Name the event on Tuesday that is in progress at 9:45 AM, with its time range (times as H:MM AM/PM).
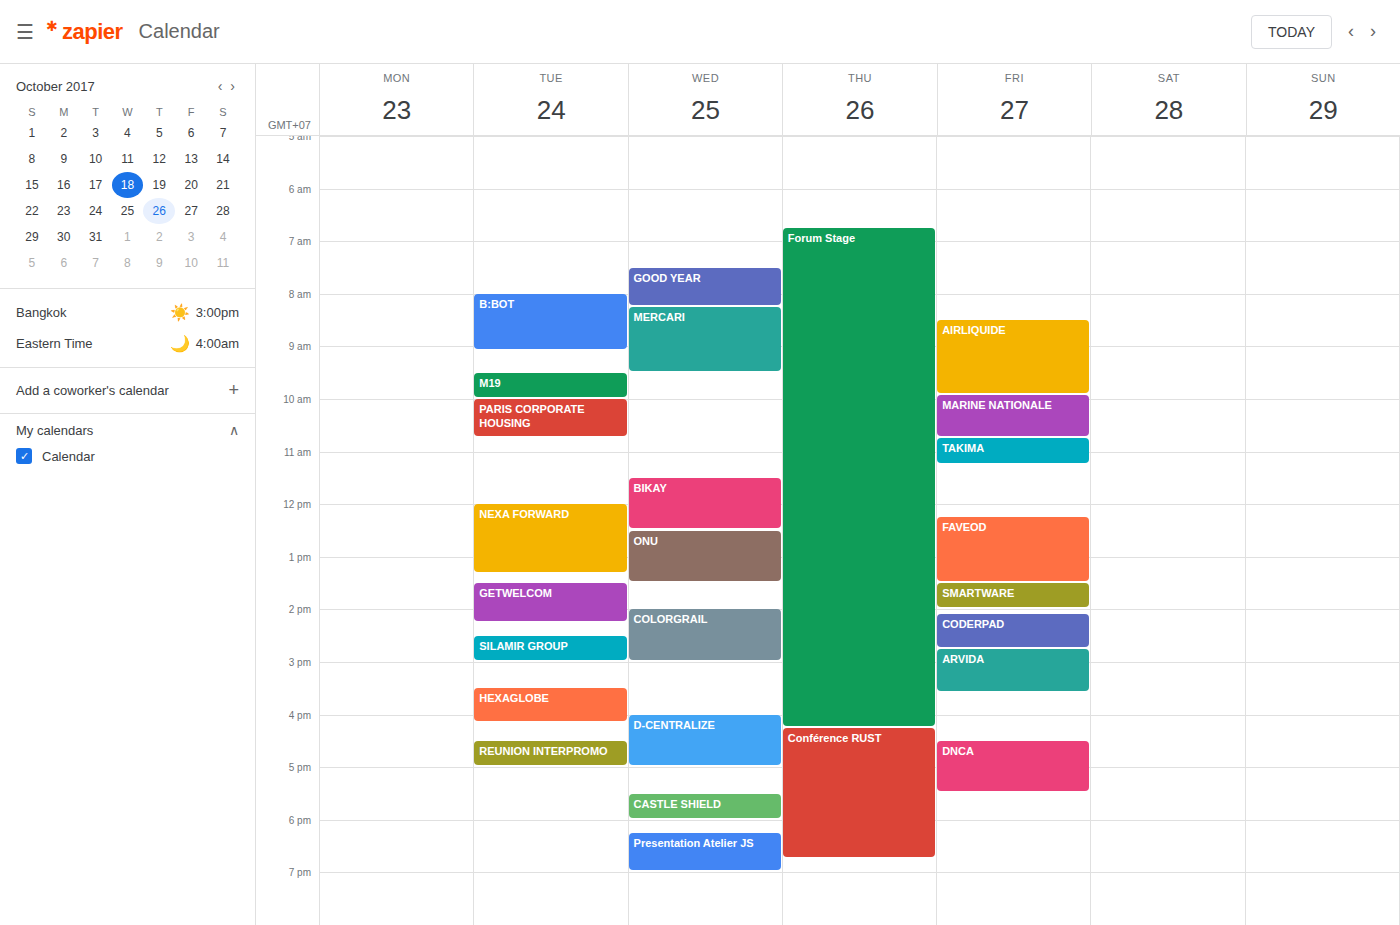
"M19", 9:30 AM to 10:00 AM